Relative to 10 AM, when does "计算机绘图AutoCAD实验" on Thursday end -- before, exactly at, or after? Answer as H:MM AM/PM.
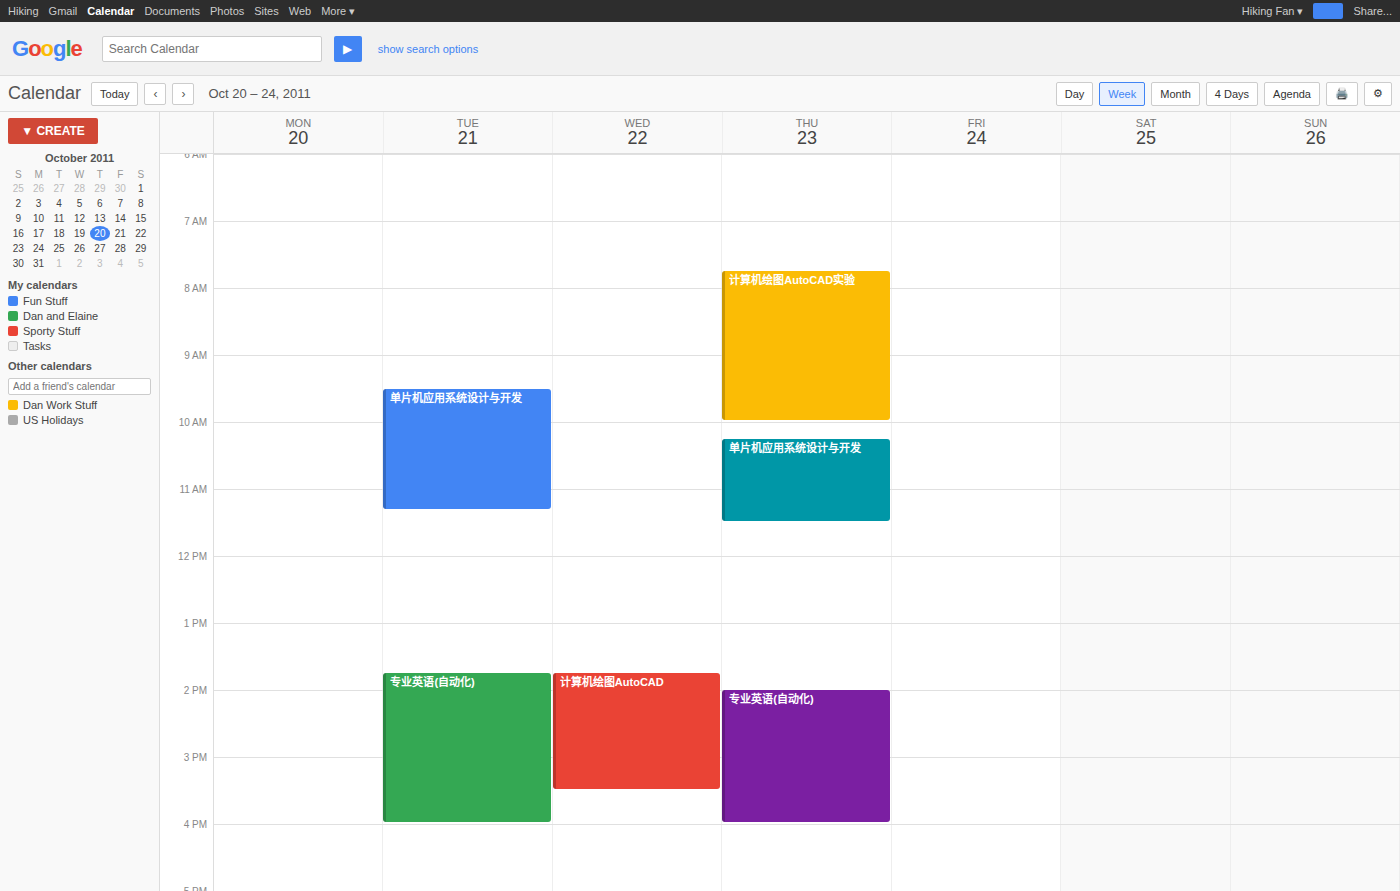
10:00 AM -- exactly at 10 AM, on the 10 AM line.